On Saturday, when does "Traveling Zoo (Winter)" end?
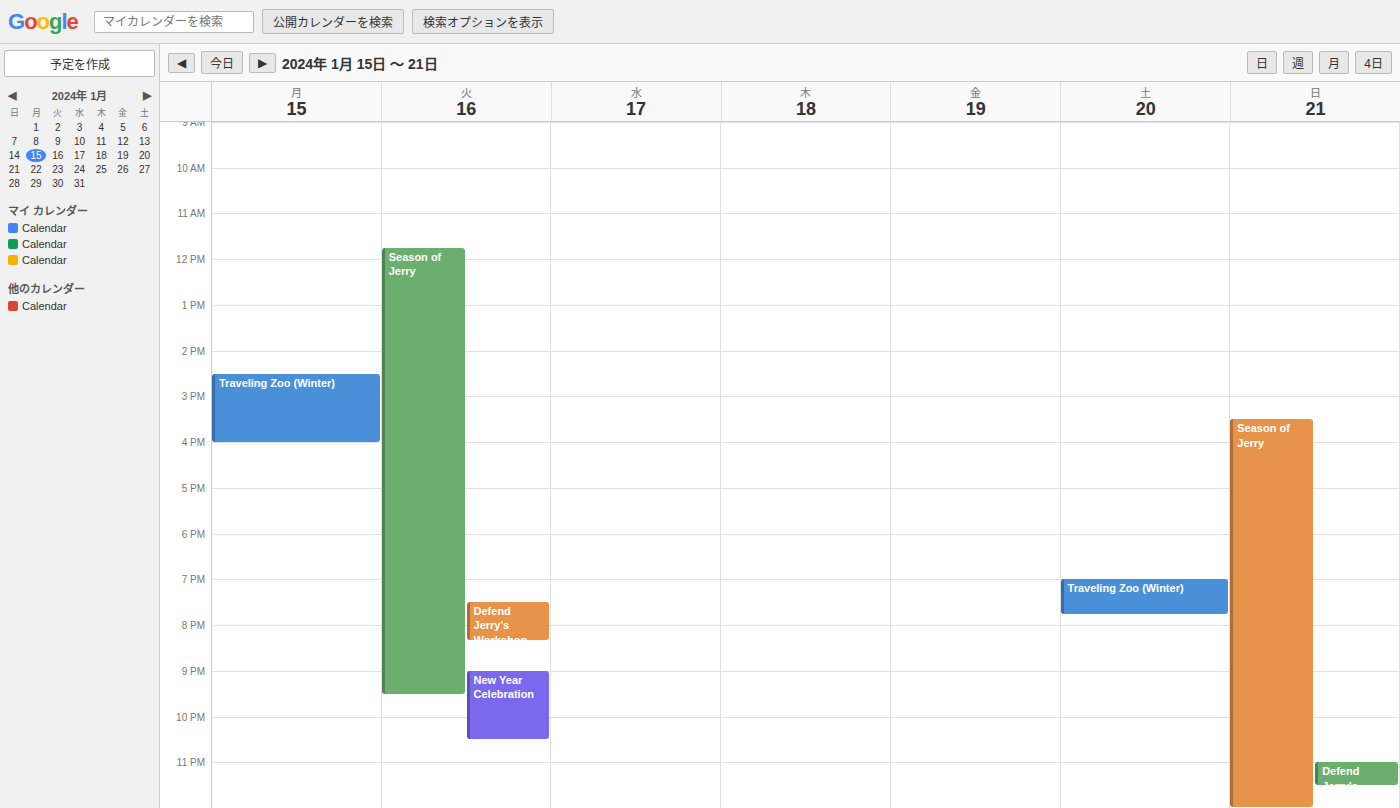
7:45 PM